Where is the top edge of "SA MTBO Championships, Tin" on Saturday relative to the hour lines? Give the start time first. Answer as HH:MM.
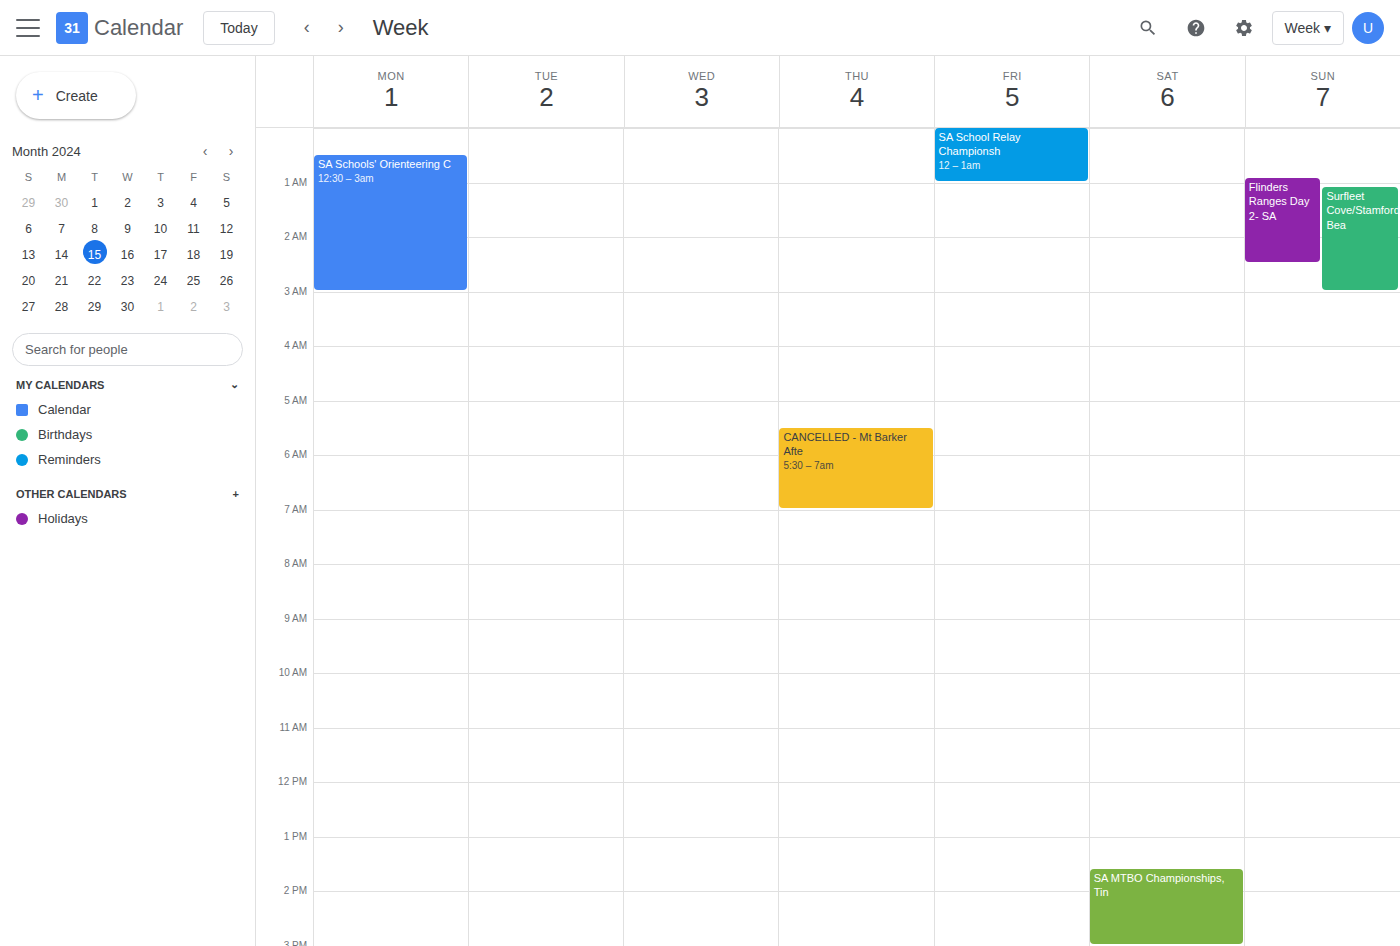
13:35 -- neither: 35 minutes below the 13:00 line and 25 minutes above the 14:00 line.